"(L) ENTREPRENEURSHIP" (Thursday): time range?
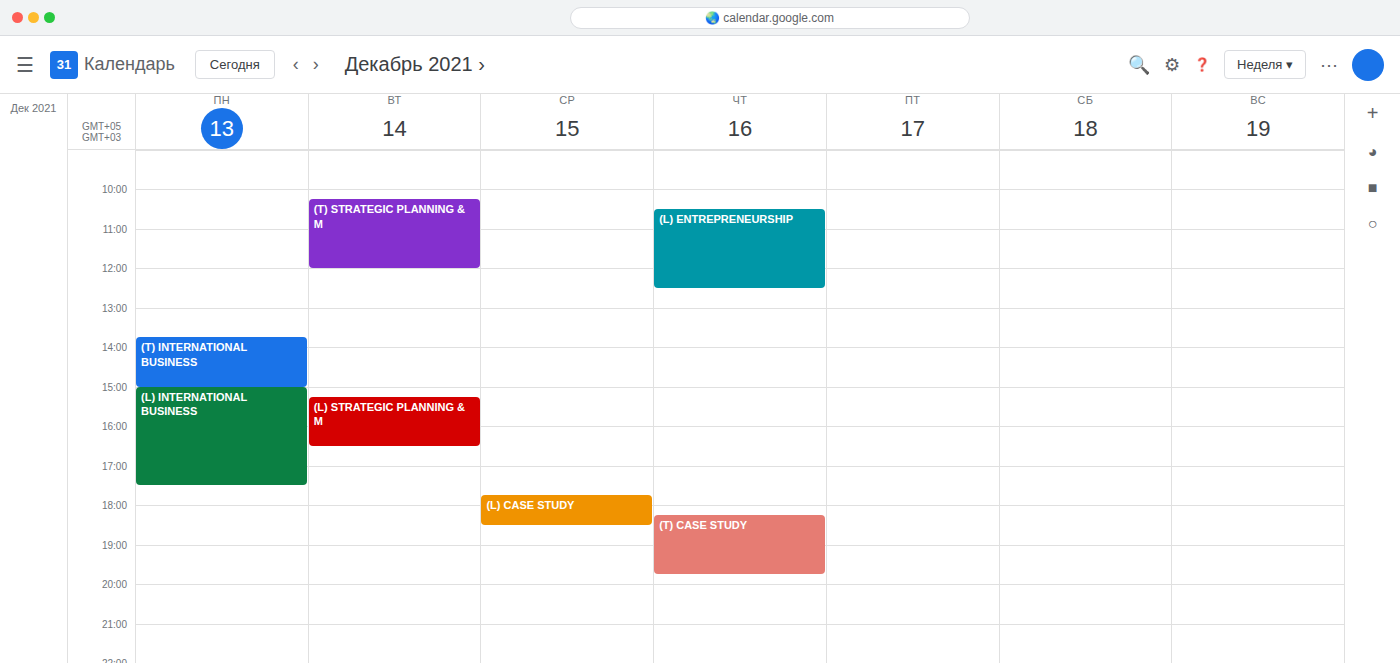
10:30 AM to 12:30 PM